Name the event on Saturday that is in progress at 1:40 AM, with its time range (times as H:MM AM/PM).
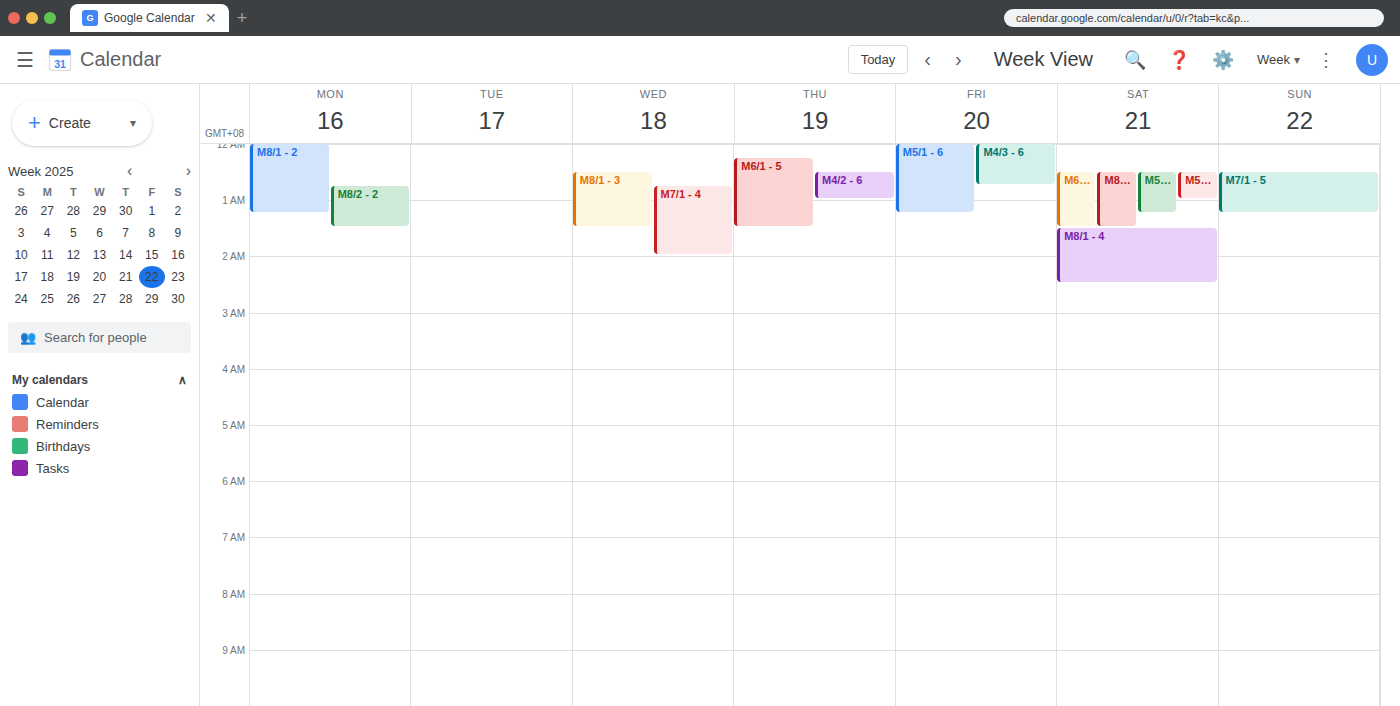
"M8/1 - 4", 1:30 AM to 2:30 AM